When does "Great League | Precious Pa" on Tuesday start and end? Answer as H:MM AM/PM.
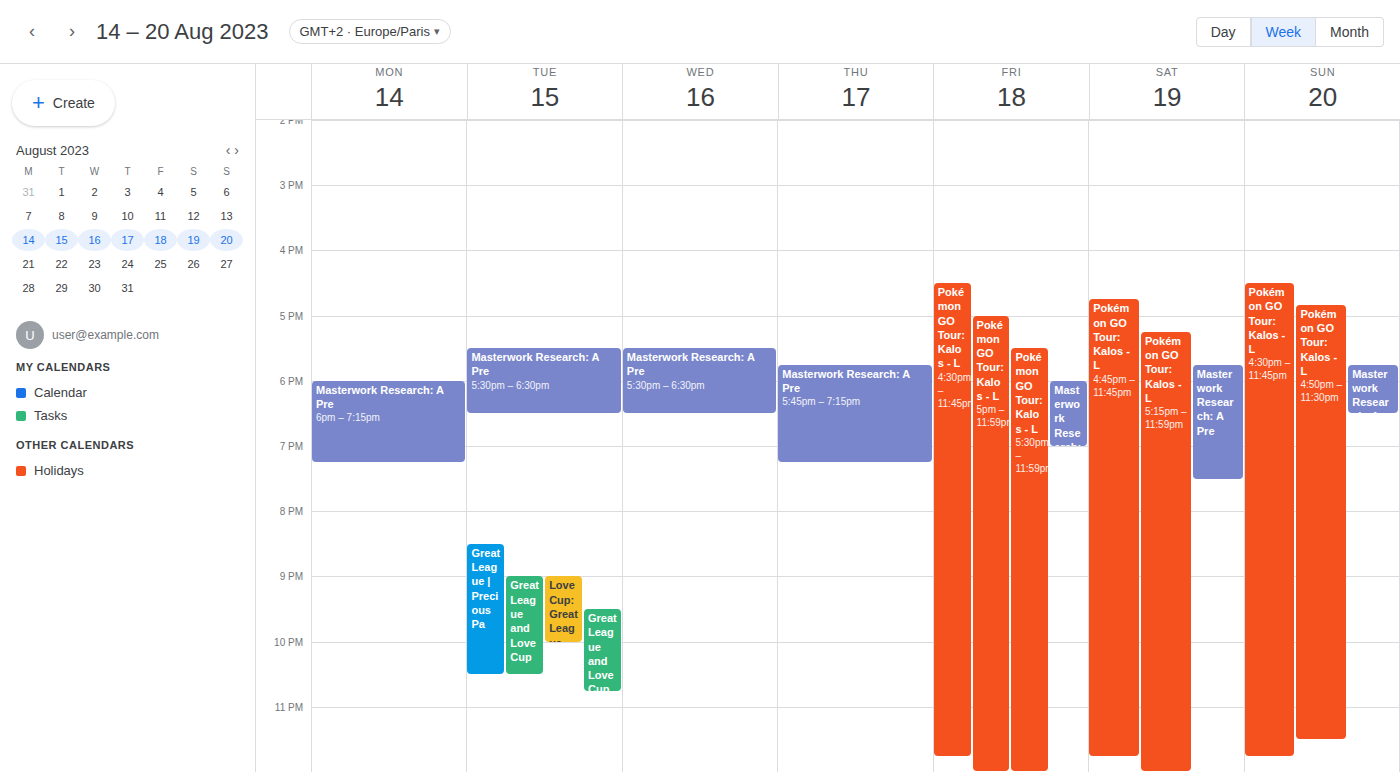
8:30 PM to 10:30 PM